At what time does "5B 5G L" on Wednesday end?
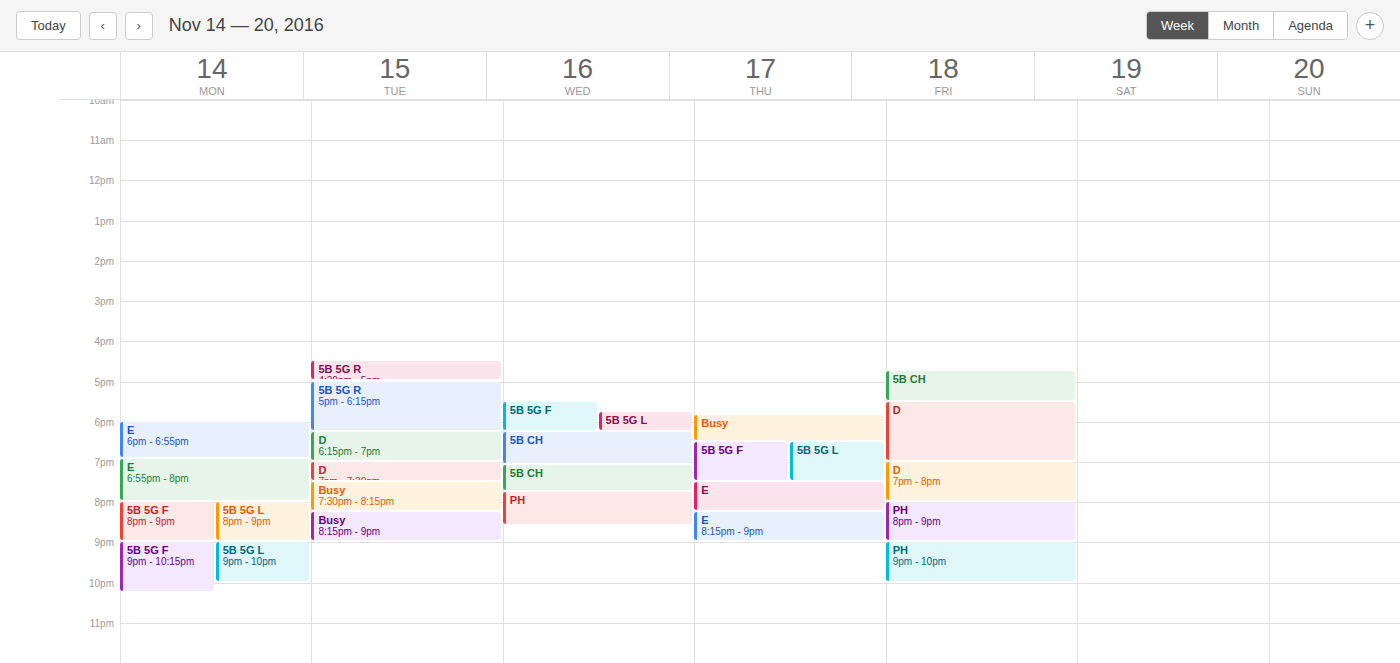
6:15 PM